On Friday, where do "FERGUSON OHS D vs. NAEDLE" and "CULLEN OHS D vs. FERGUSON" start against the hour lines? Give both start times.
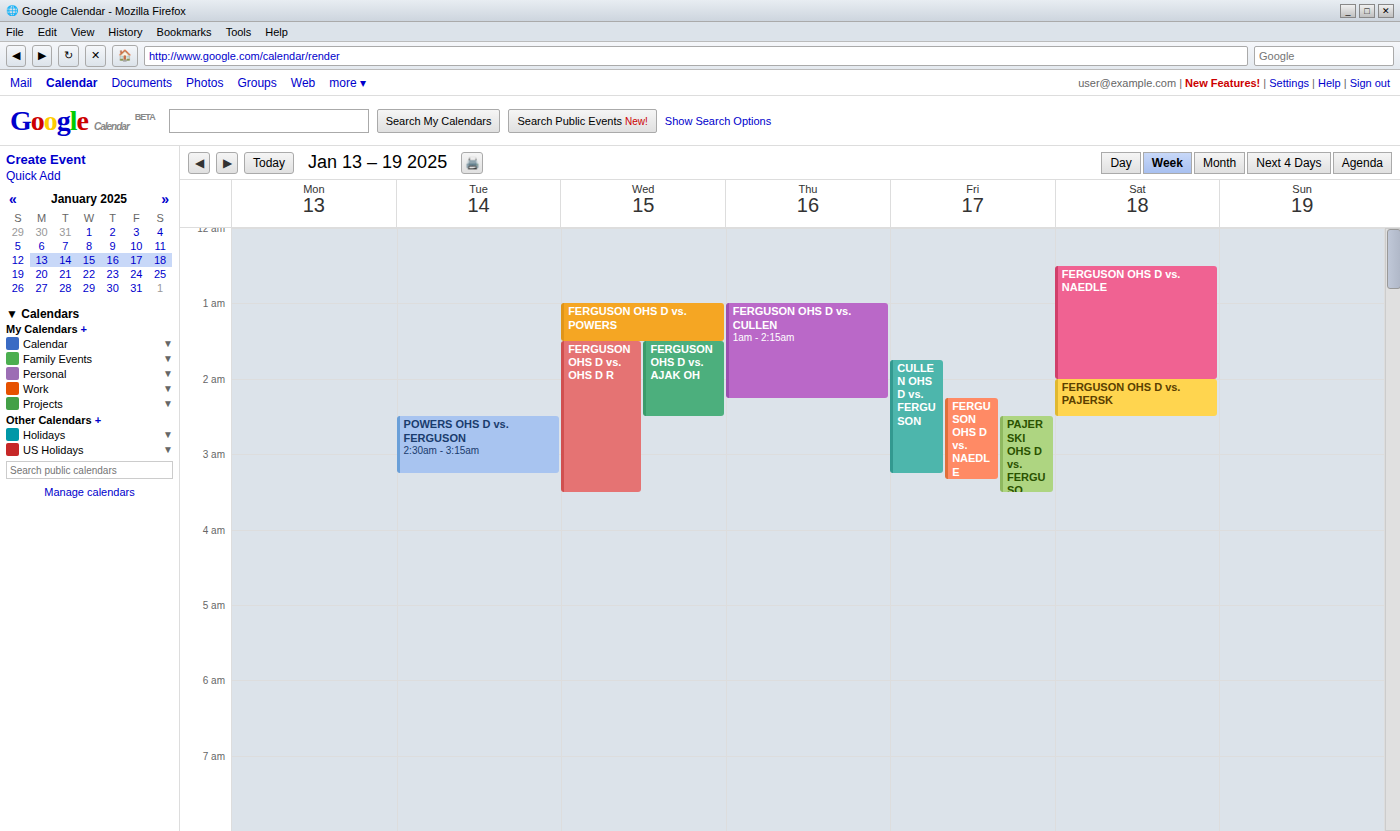
"FERGUSON OHS D vs. NAEDLE": 2:15 AM, neither: a quarter of the way from the 2 AM line to the 3 AM line. "CULLEN OHS D vs. FERGUSON": 1:45 AM, neither: three quarters of the way from the 1 AM line to the 2 AM line.